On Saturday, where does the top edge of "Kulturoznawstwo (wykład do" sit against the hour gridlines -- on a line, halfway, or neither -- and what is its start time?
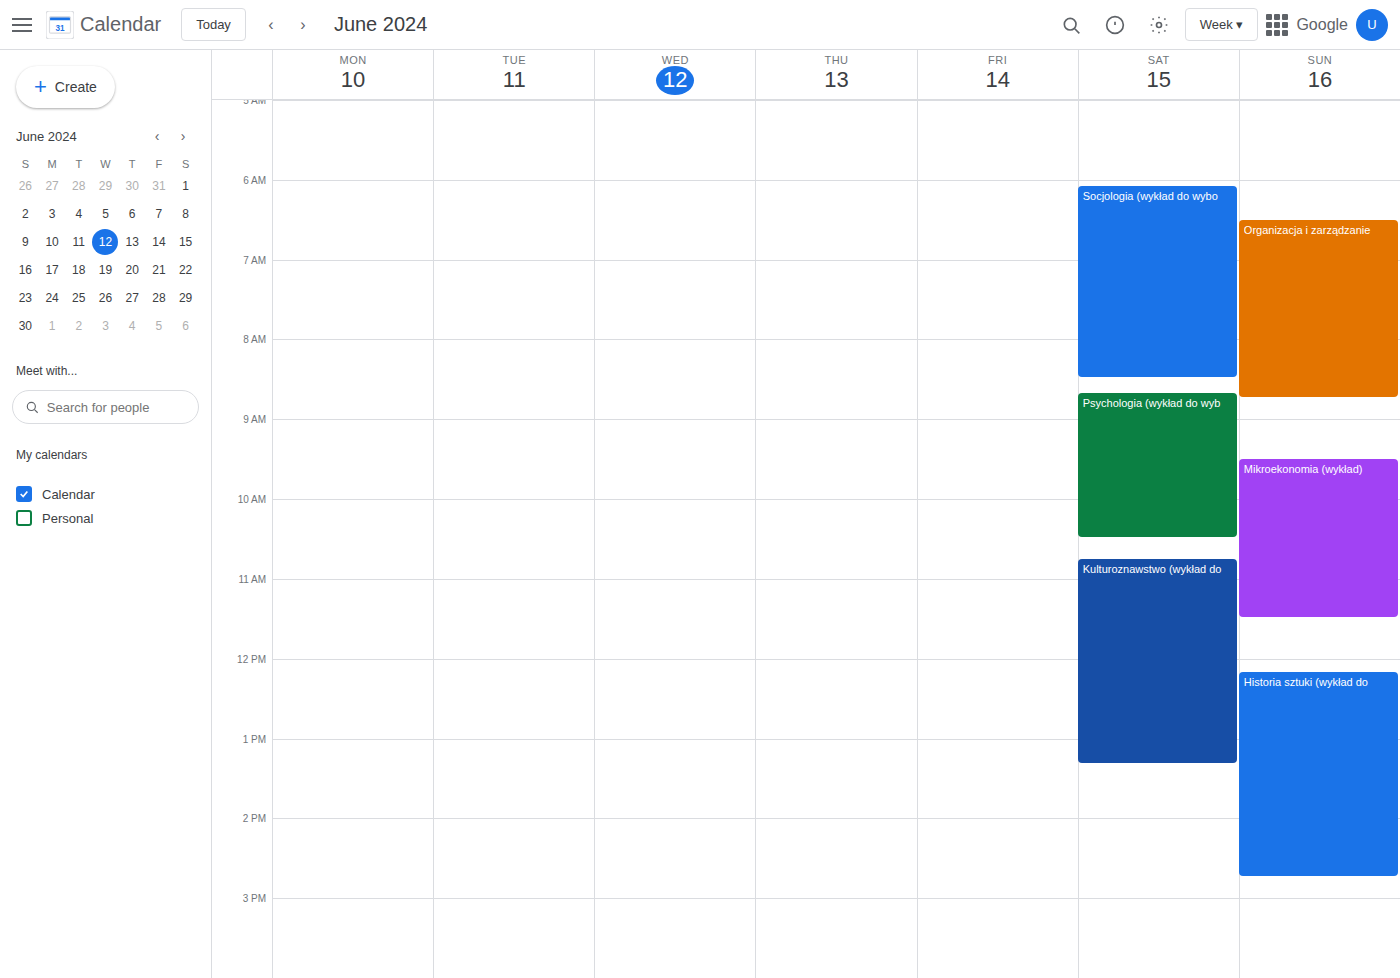
10:45 -- neither: three quarters of the way from the 10:00 line to the 11:00 line.